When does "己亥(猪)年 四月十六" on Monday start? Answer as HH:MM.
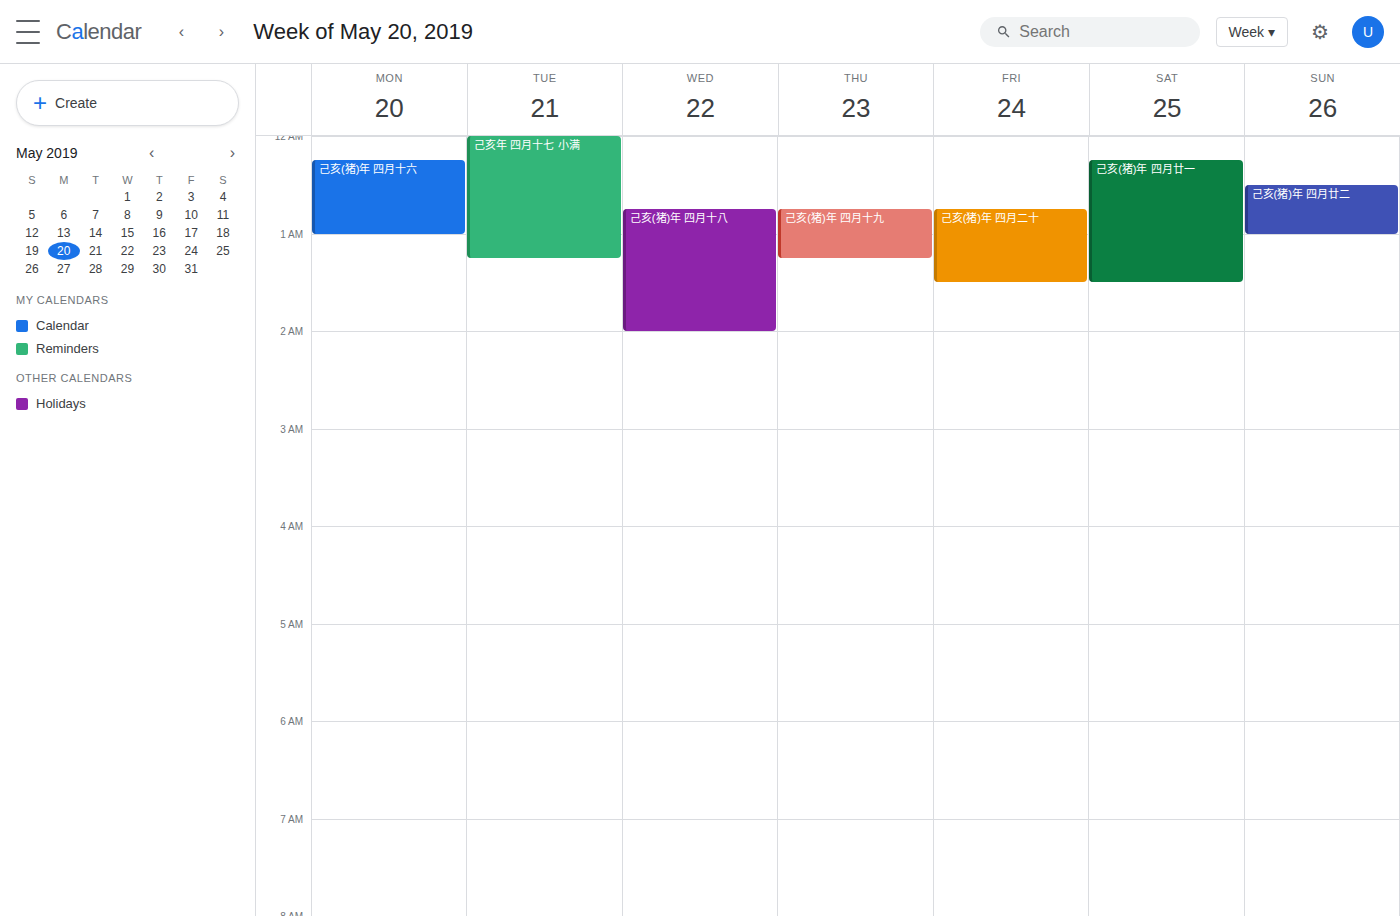
00:15